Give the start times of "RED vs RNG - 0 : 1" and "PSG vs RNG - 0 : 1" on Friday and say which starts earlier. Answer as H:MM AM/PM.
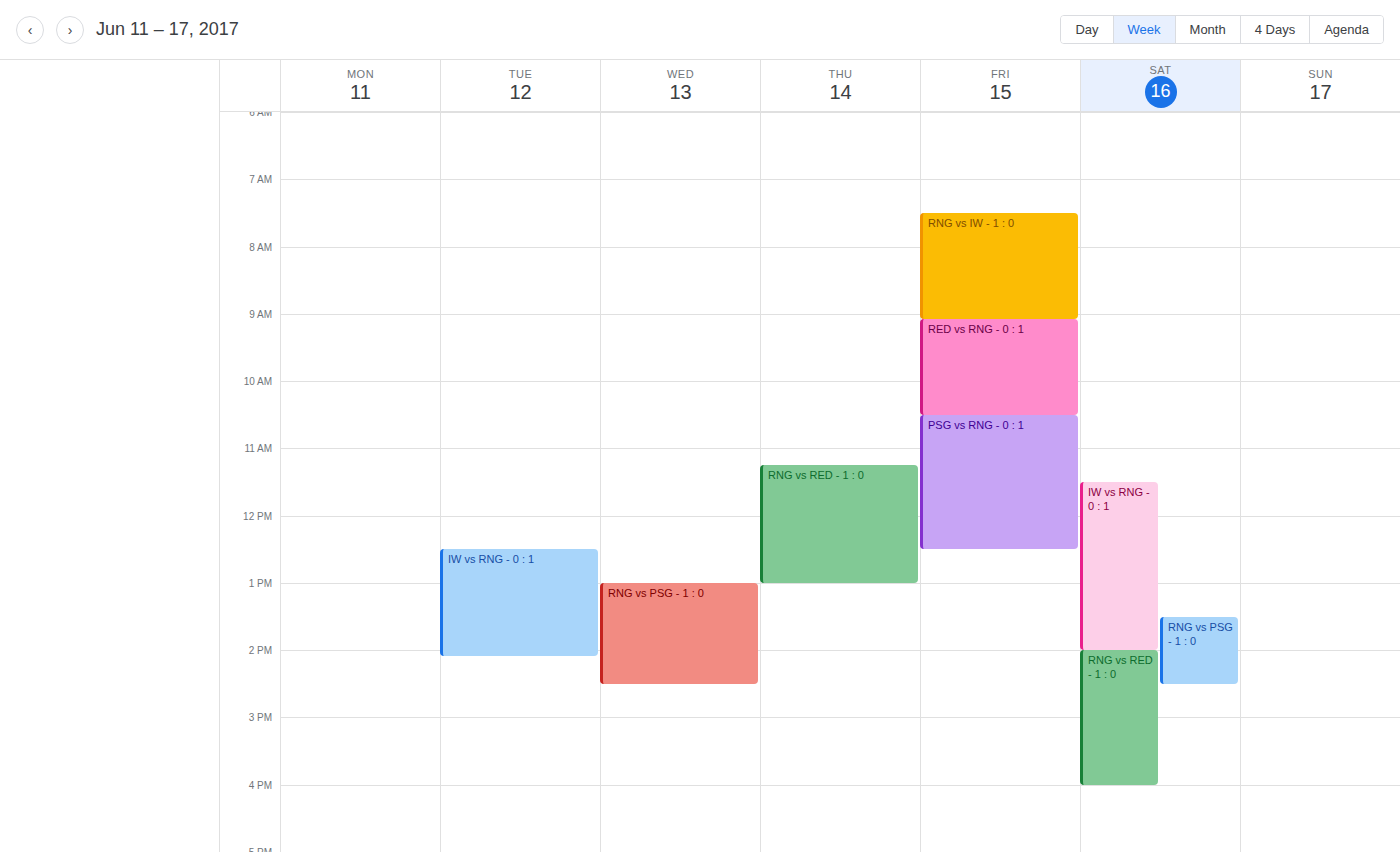
"RED vs RNG - 0 : 1" 9:05 AM; "PSG vs RNG - 0 : 1" 10:30 AM.